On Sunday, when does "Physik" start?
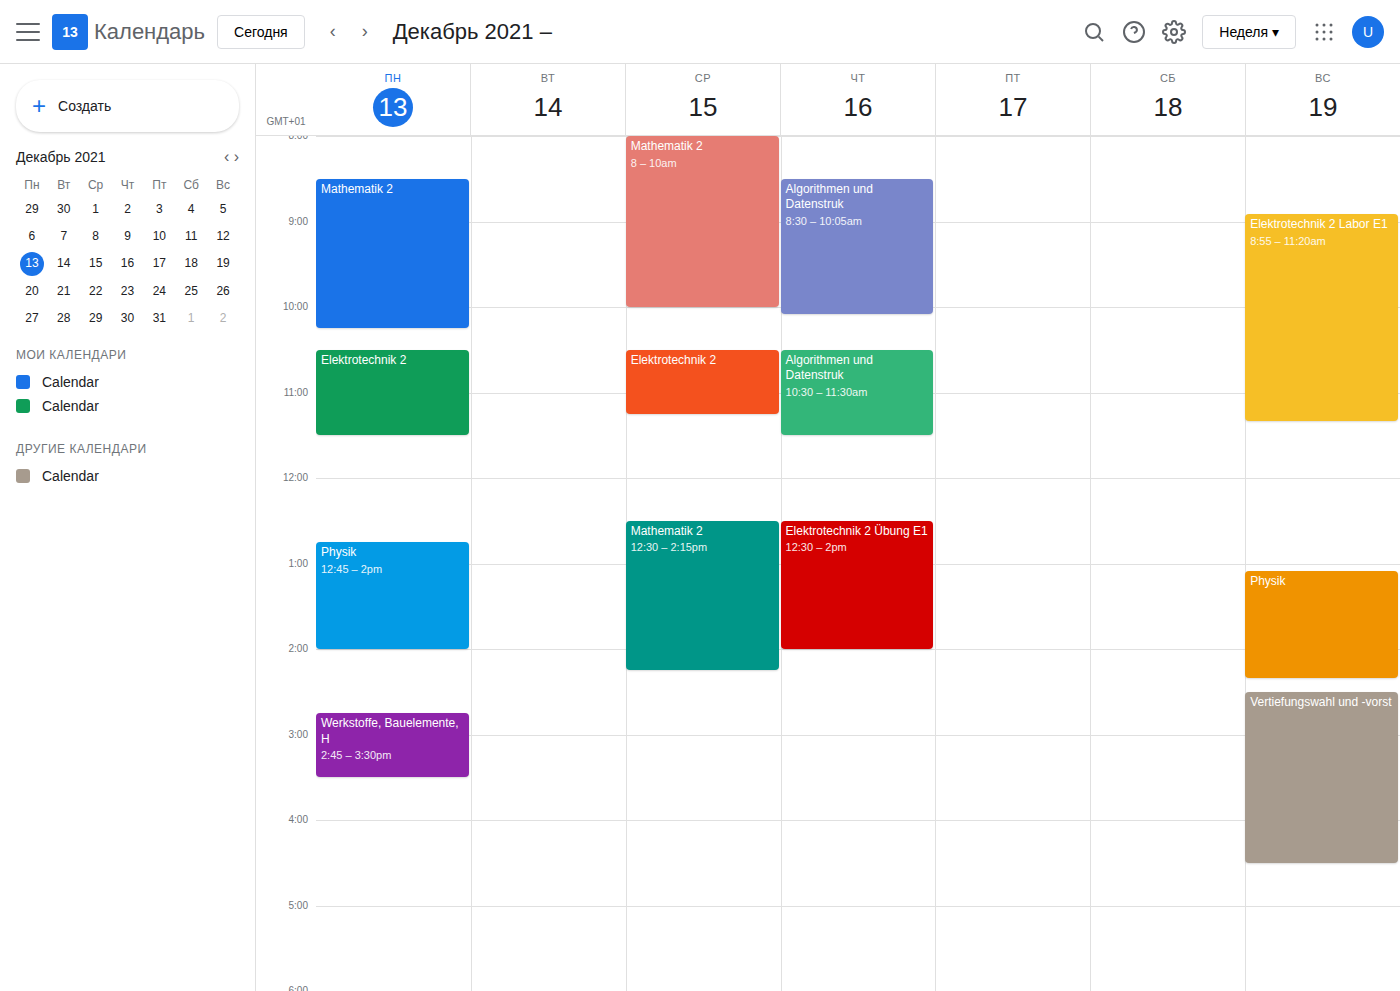
1:05 PM